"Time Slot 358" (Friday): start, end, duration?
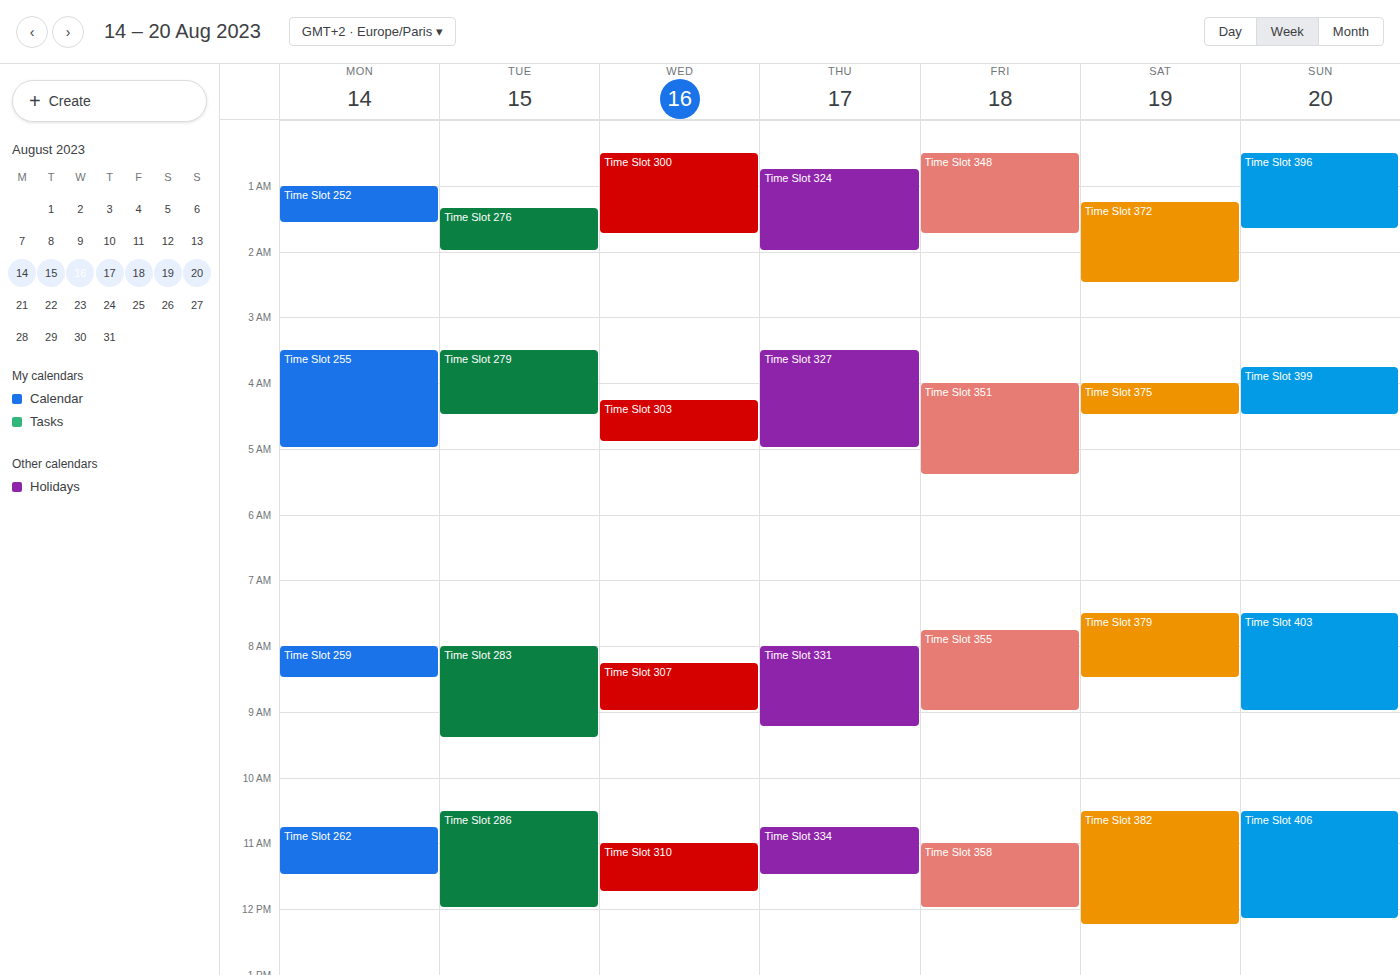
11:00 AM to 12:00 PM, 1 hour